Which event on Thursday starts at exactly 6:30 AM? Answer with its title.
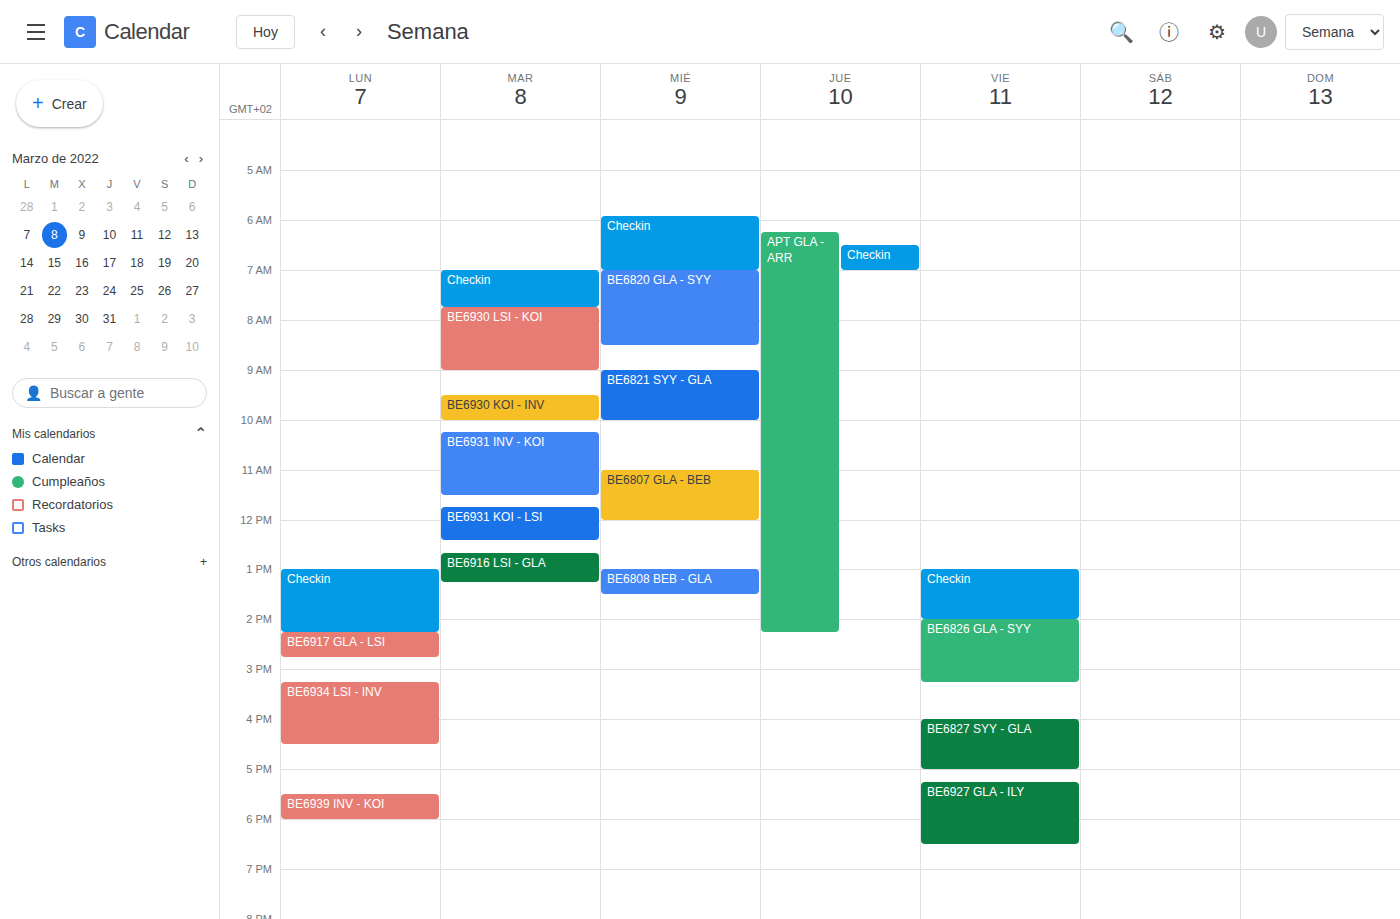
"Checkin"